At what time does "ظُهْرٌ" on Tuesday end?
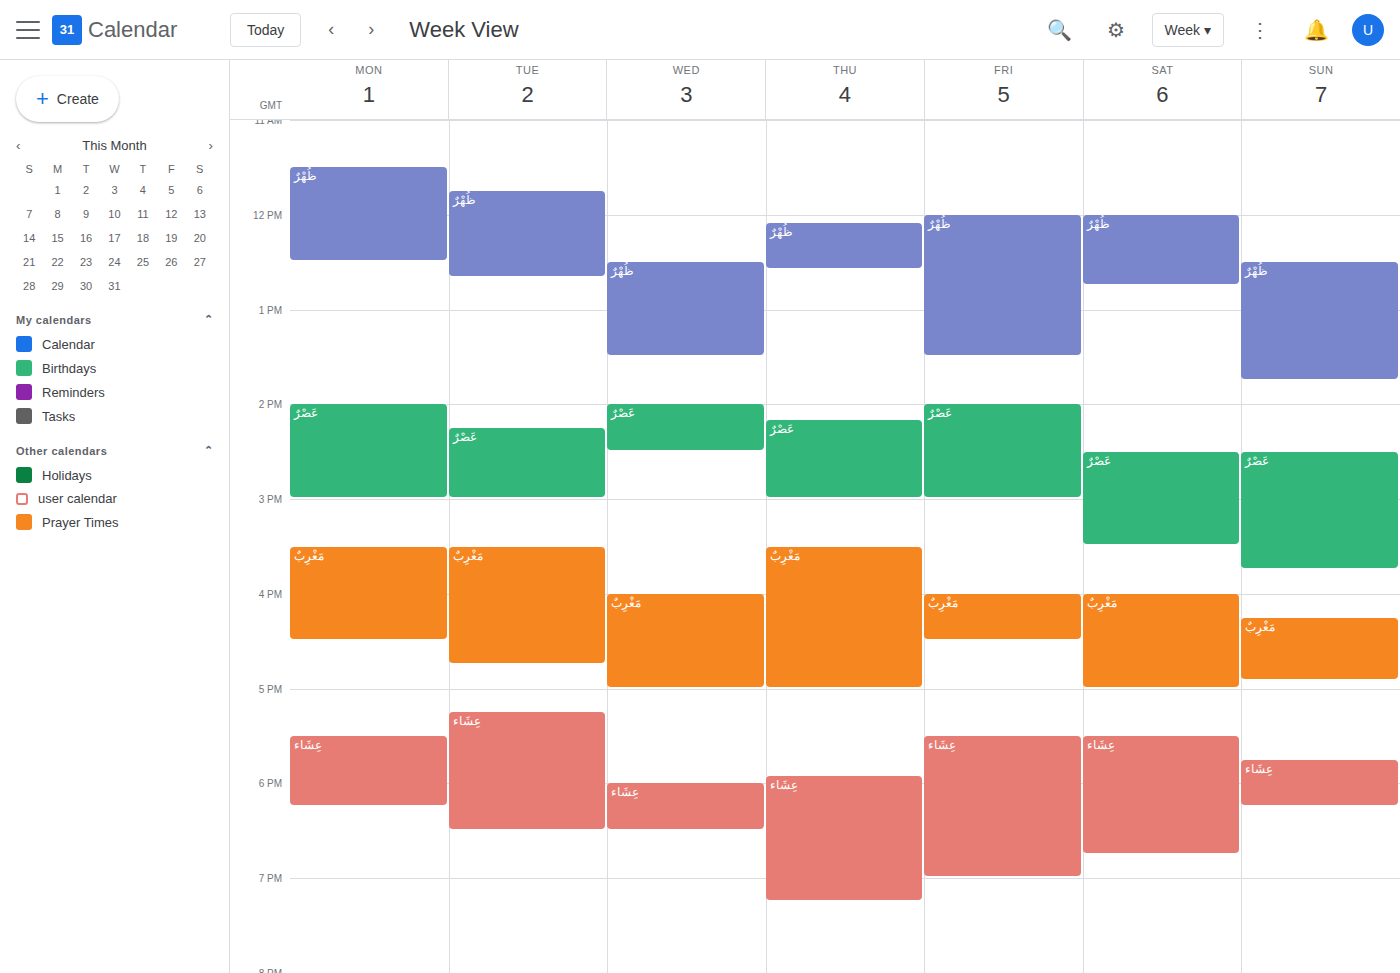
12:40 PM